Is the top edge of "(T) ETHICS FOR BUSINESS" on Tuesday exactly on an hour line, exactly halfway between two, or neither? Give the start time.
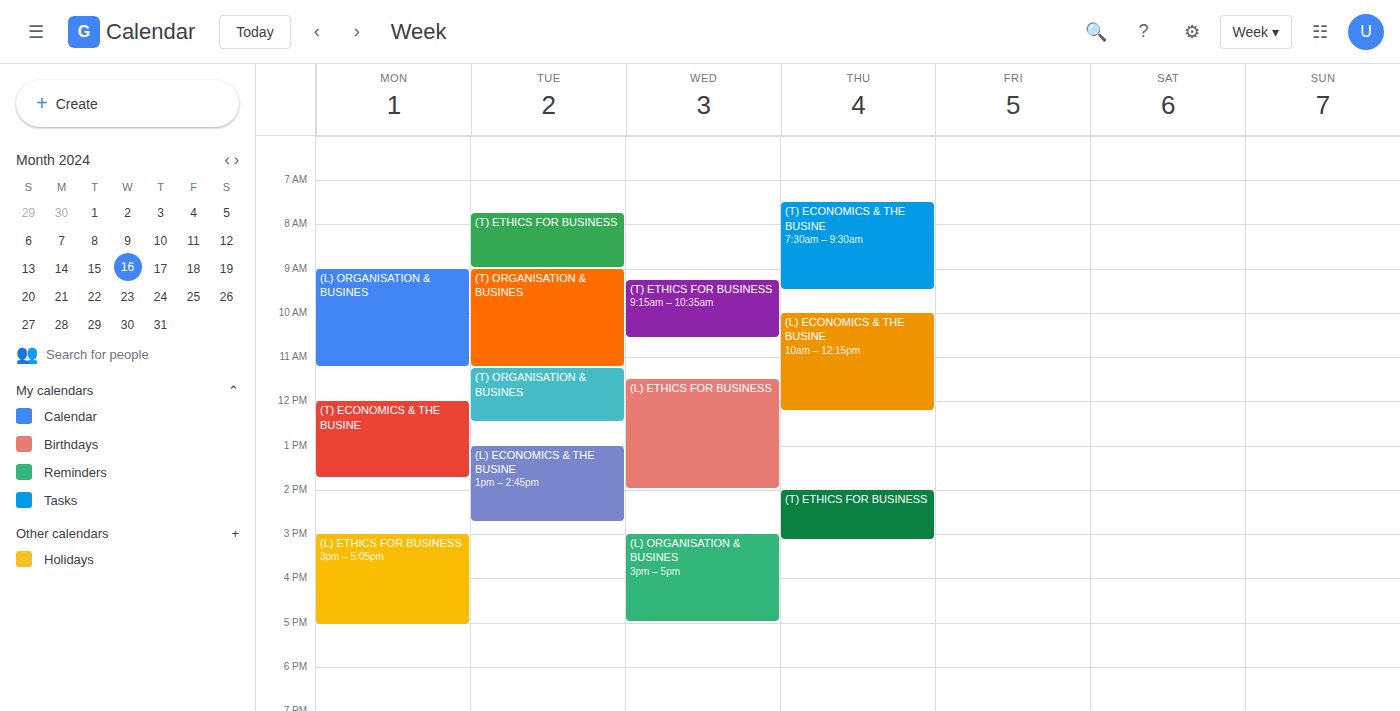
07:45 -- neither: three quarters of the way from the 07:00 line to the 08:00 line.